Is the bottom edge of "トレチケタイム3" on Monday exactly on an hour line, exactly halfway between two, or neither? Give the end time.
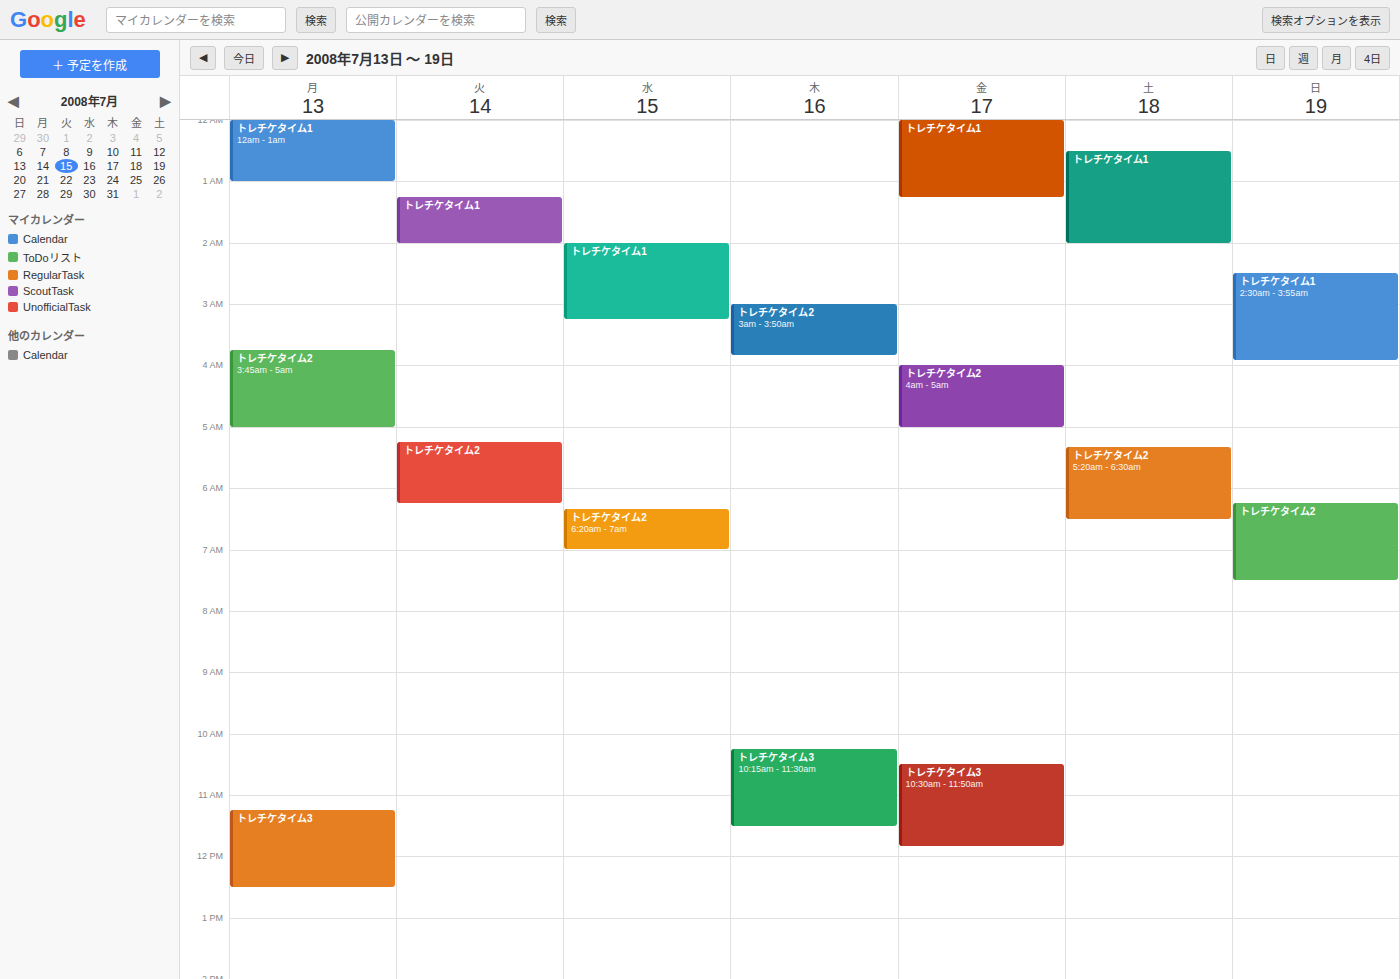
12:30 PM -- halfway between the 12 PM and 1 PM lines.